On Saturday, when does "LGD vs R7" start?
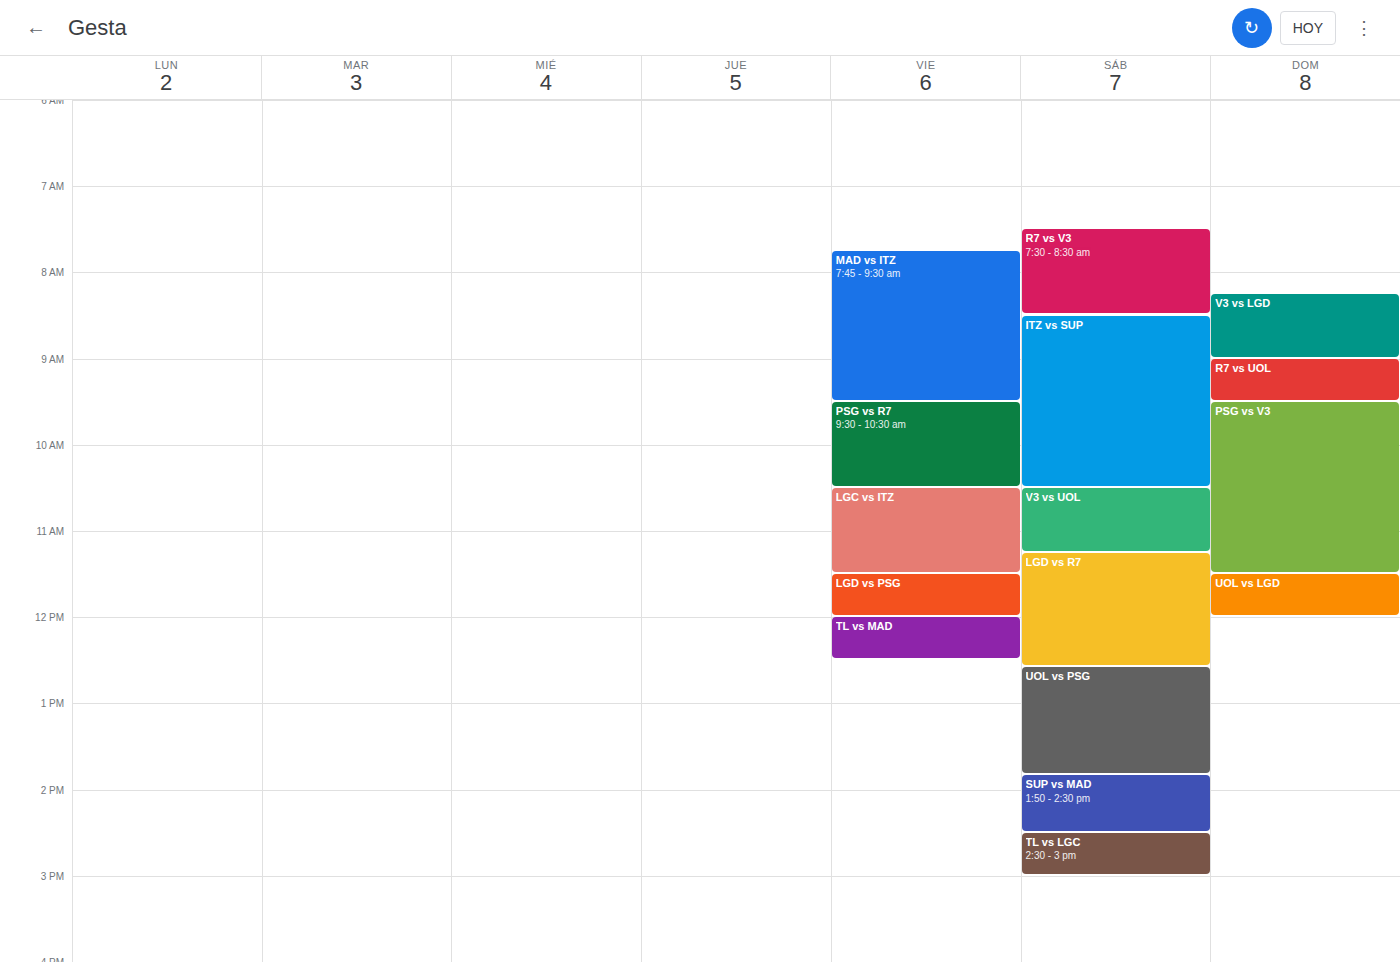
11:15 AM